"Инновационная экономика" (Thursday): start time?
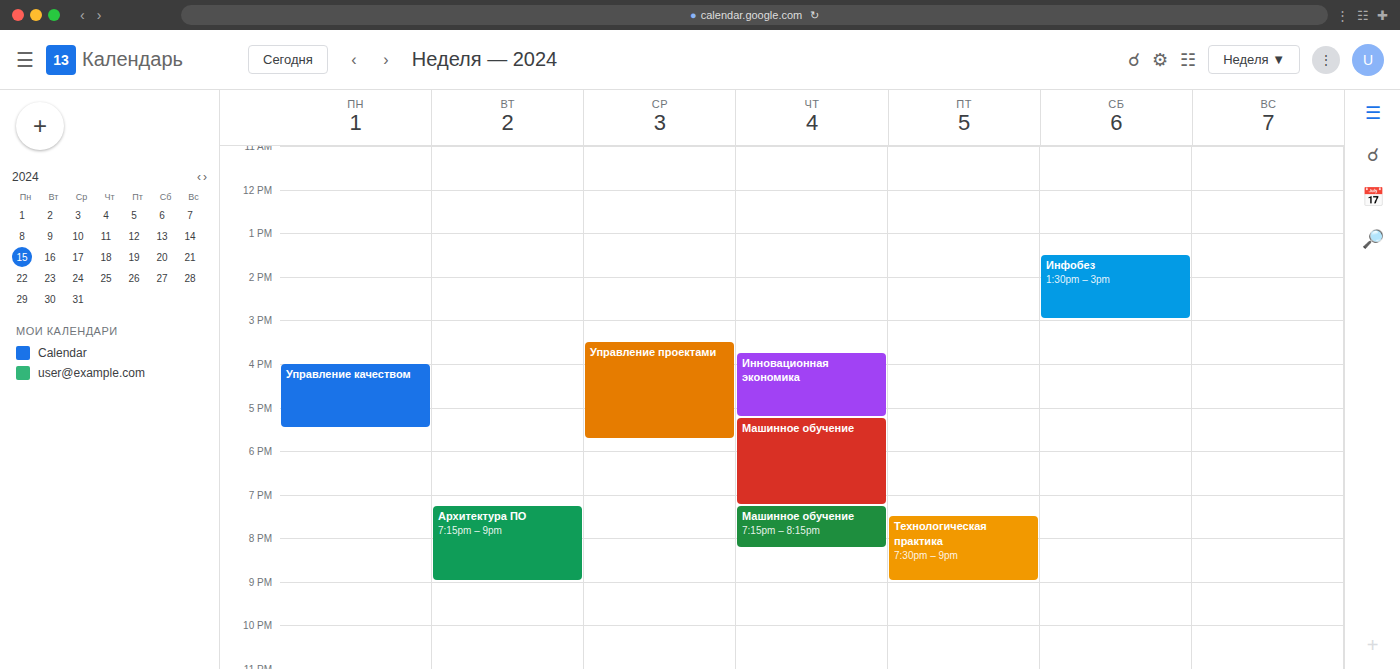
3:45 PM